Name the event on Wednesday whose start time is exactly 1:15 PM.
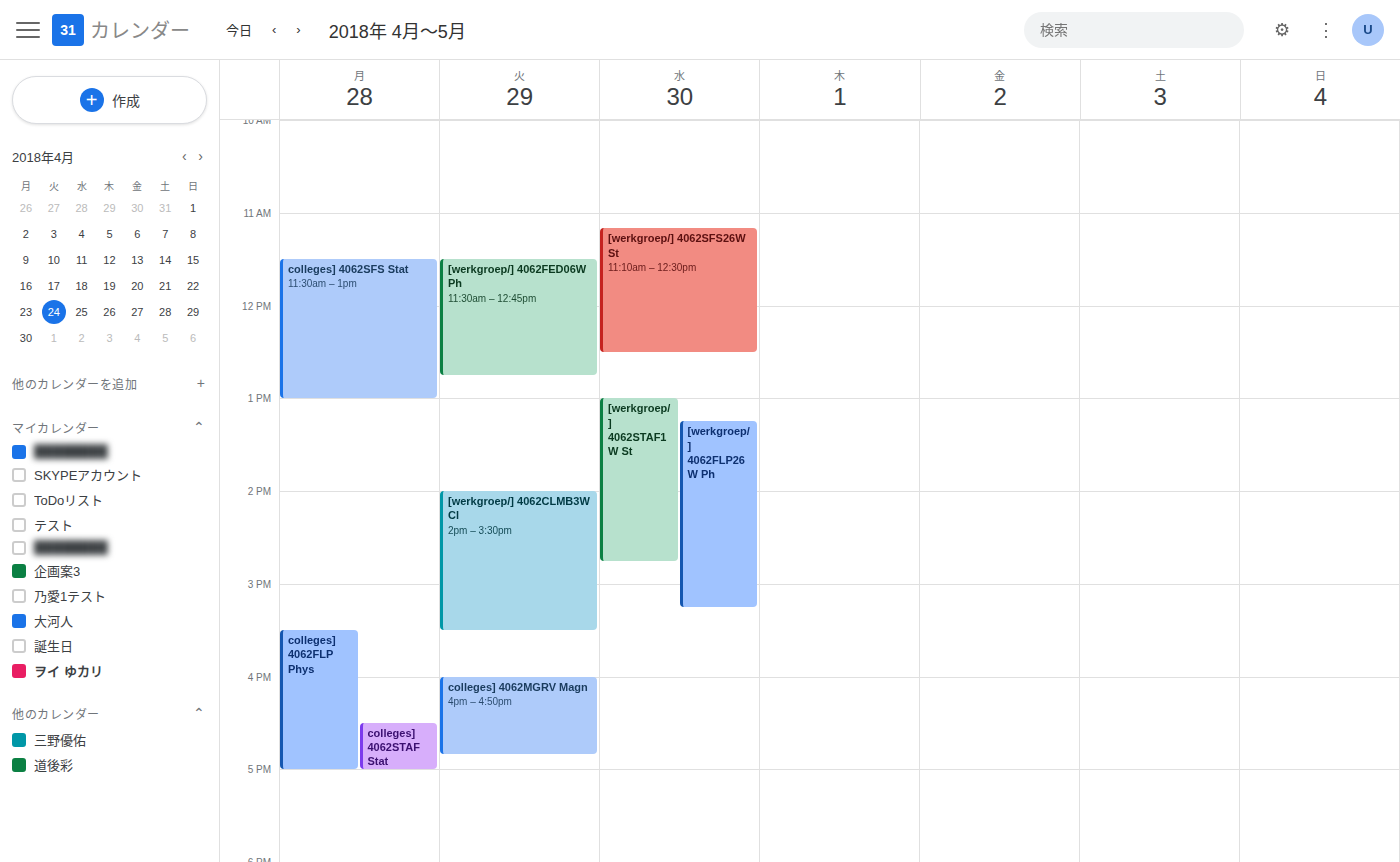
"[werkgroep/] 4062FLP26W Ph"